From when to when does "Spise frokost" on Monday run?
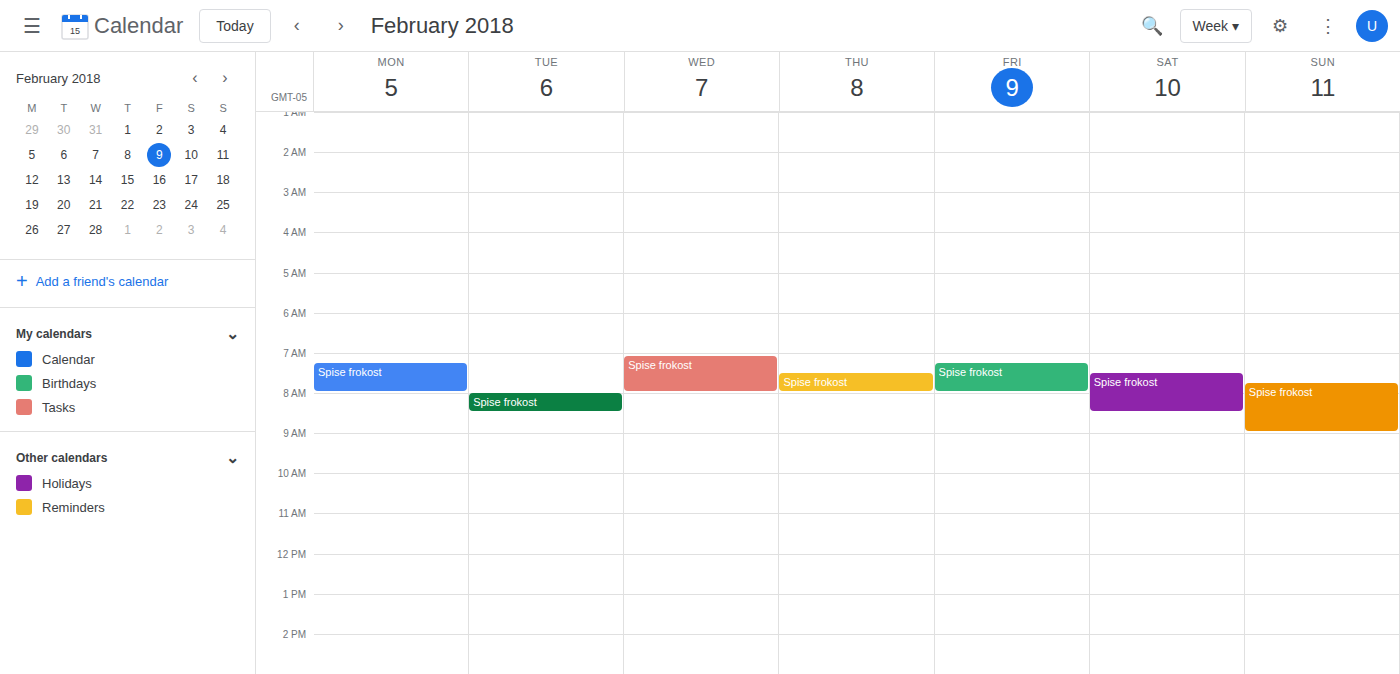
07:15 to 08:00